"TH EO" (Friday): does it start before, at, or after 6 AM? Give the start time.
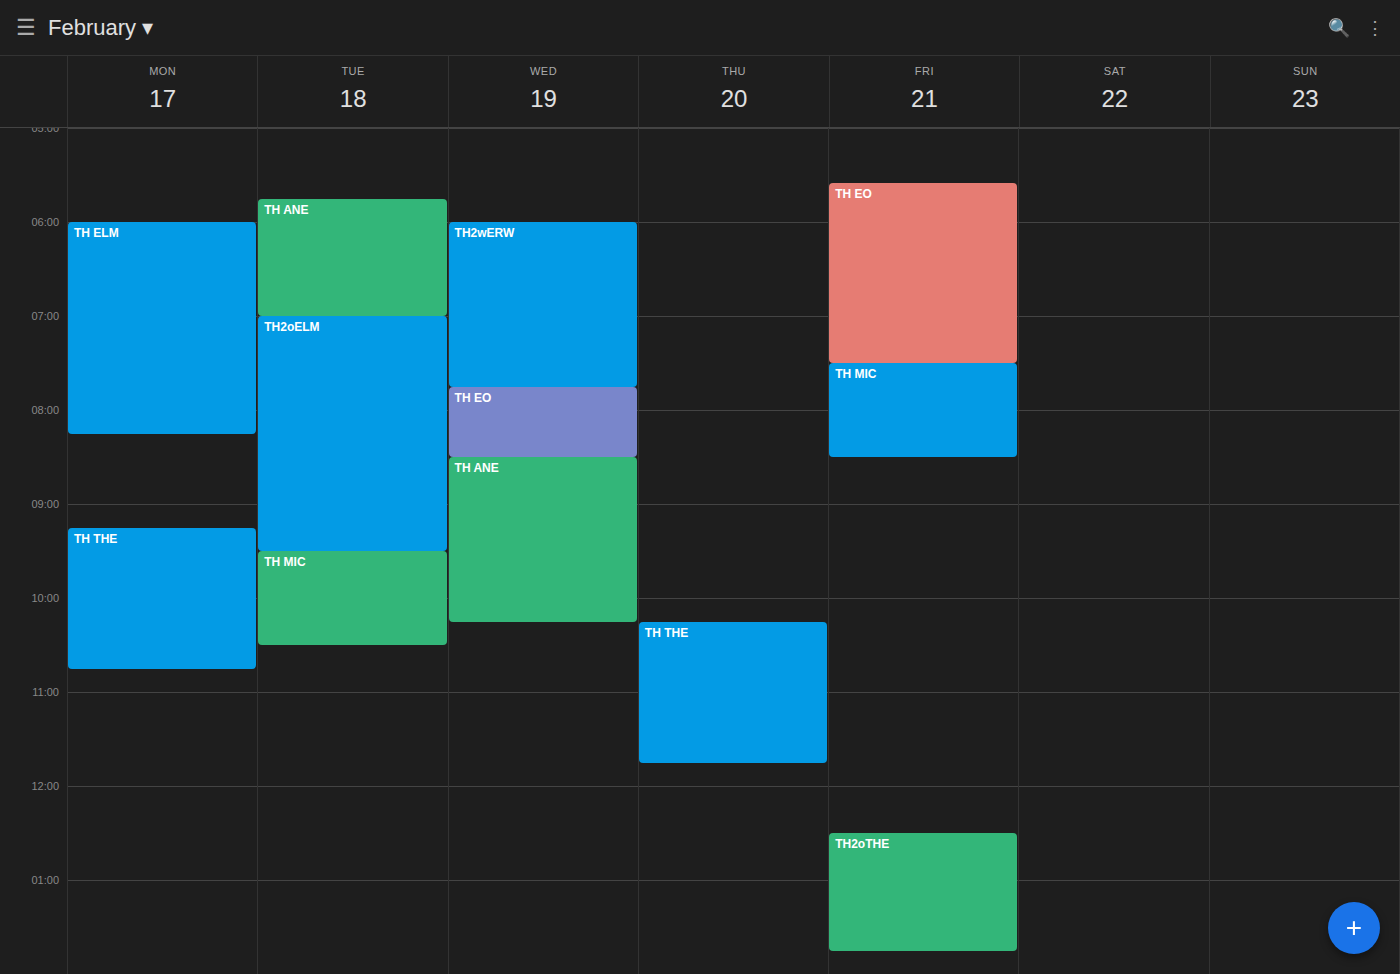
5:35 AM -- before 6 AM, 25 minutes above the 6 AM line.